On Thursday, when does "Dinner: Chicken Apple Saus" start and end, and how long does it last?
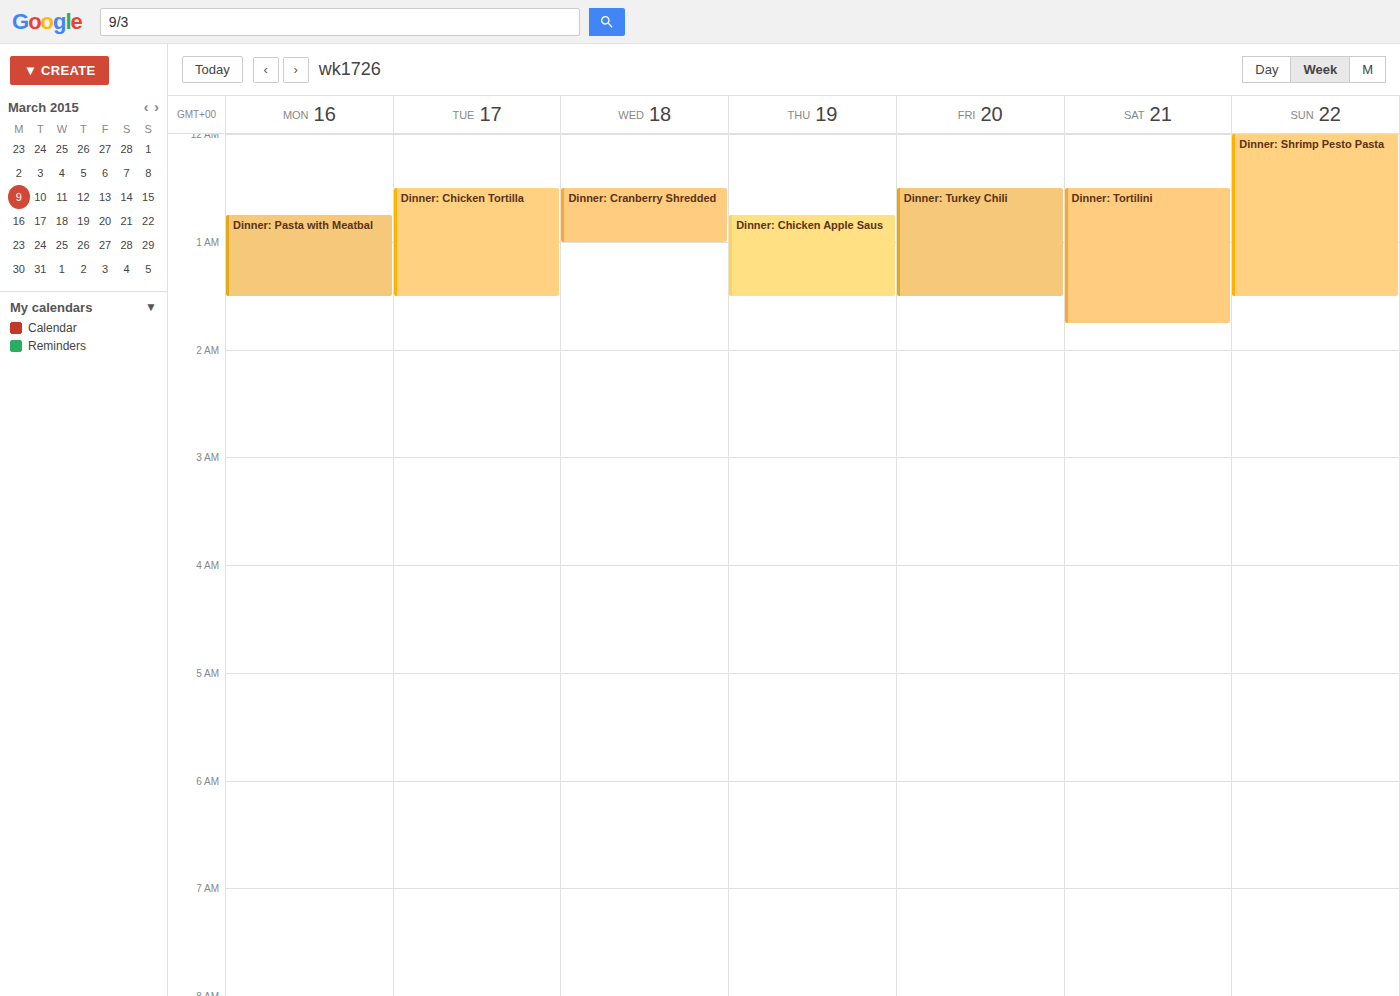
12:45 AM to 1:30 AM, 45 minutes